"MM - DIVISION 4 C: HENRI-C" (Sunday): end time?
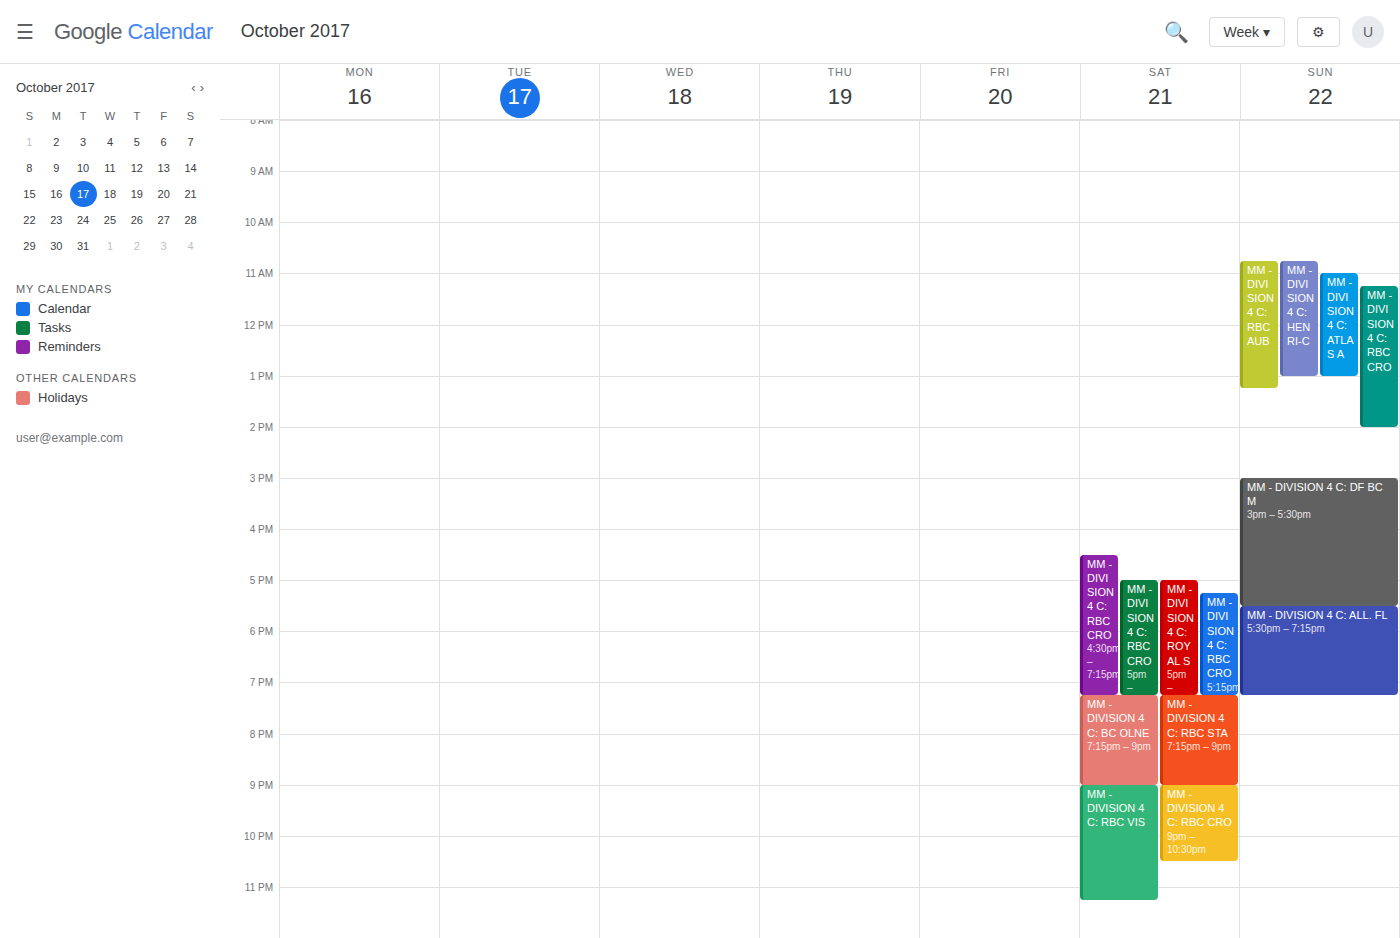
1:00 PM